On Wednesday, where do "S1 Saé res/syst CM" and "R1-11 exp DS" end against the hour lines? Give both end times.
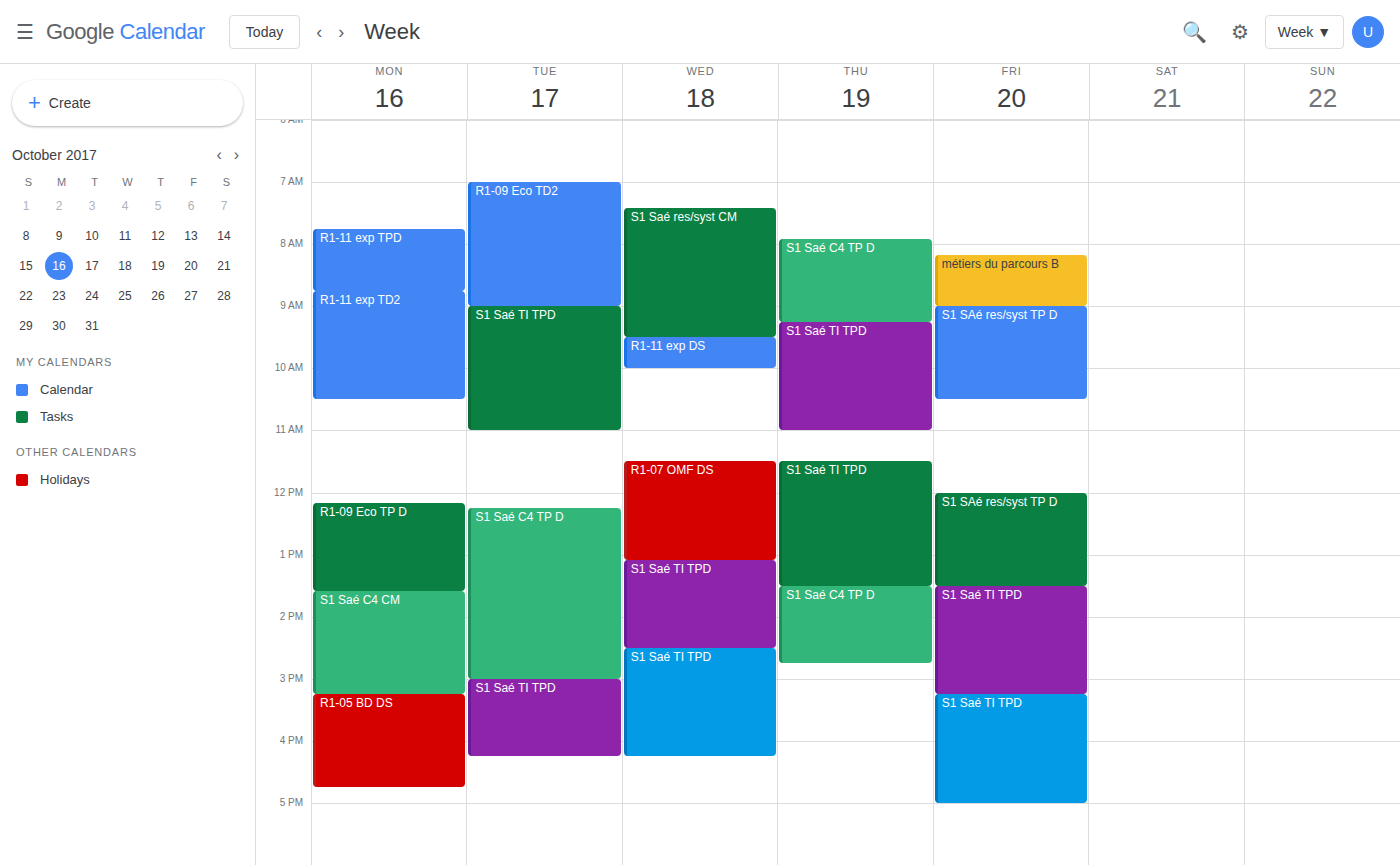
"S1 Saé res/syst CM": 9:30 AM, halfway between the 9 AM and 10 AM lines. "R1-11 exp DS": 10:00 AM, exactly on the 10 AM line.